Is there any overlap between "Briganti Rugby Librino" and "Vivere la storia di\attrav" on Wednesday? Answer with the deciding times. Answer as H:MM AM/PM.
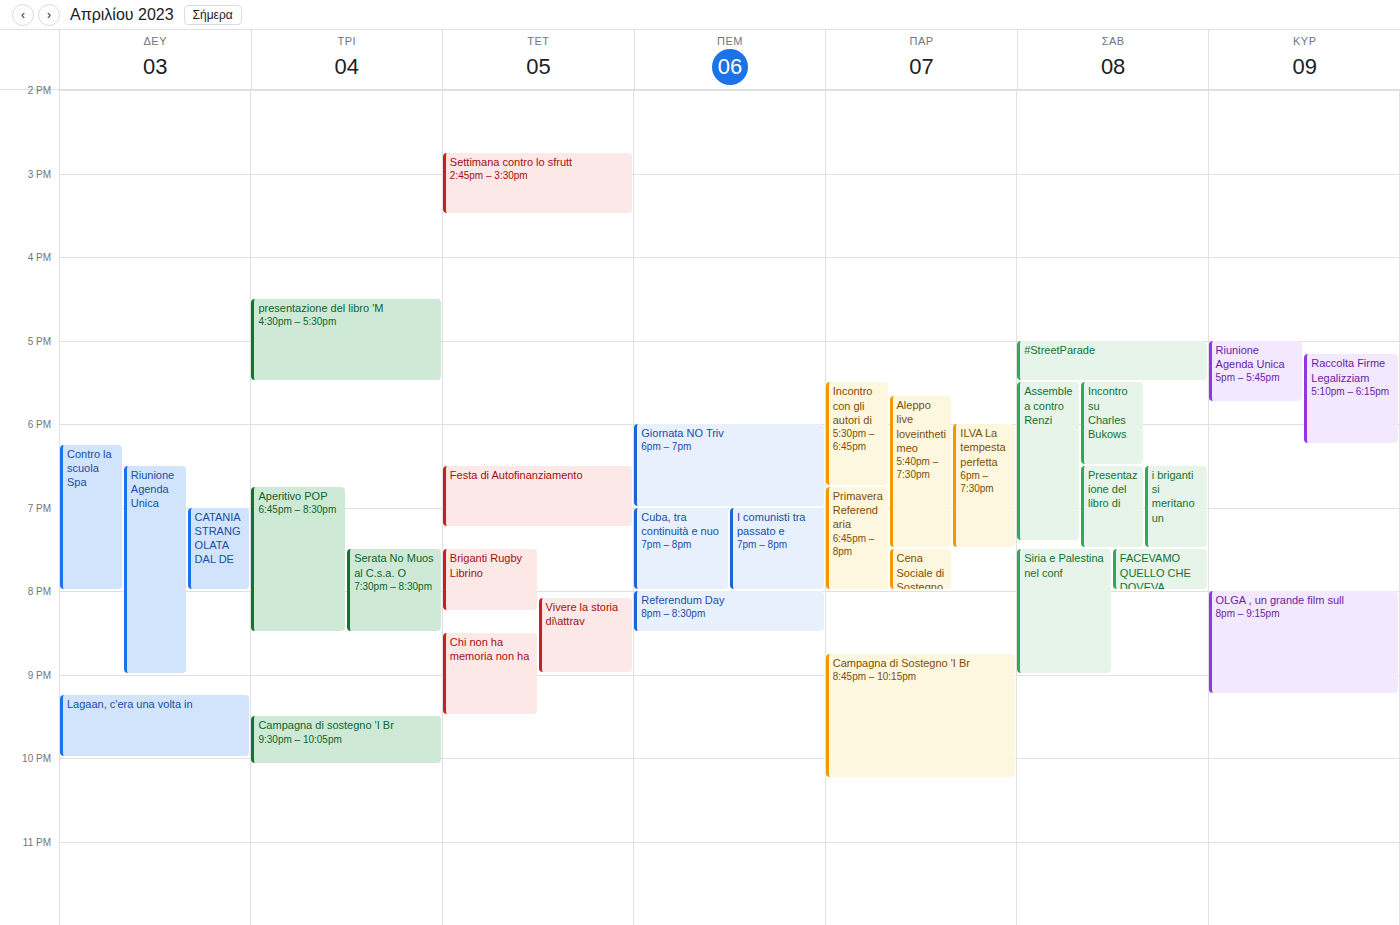
"Vivere la storia di\attrav" starts at 8:05 PM, before "Briganti Rugby Librino" ends at 8:15 PM -- they overlap.